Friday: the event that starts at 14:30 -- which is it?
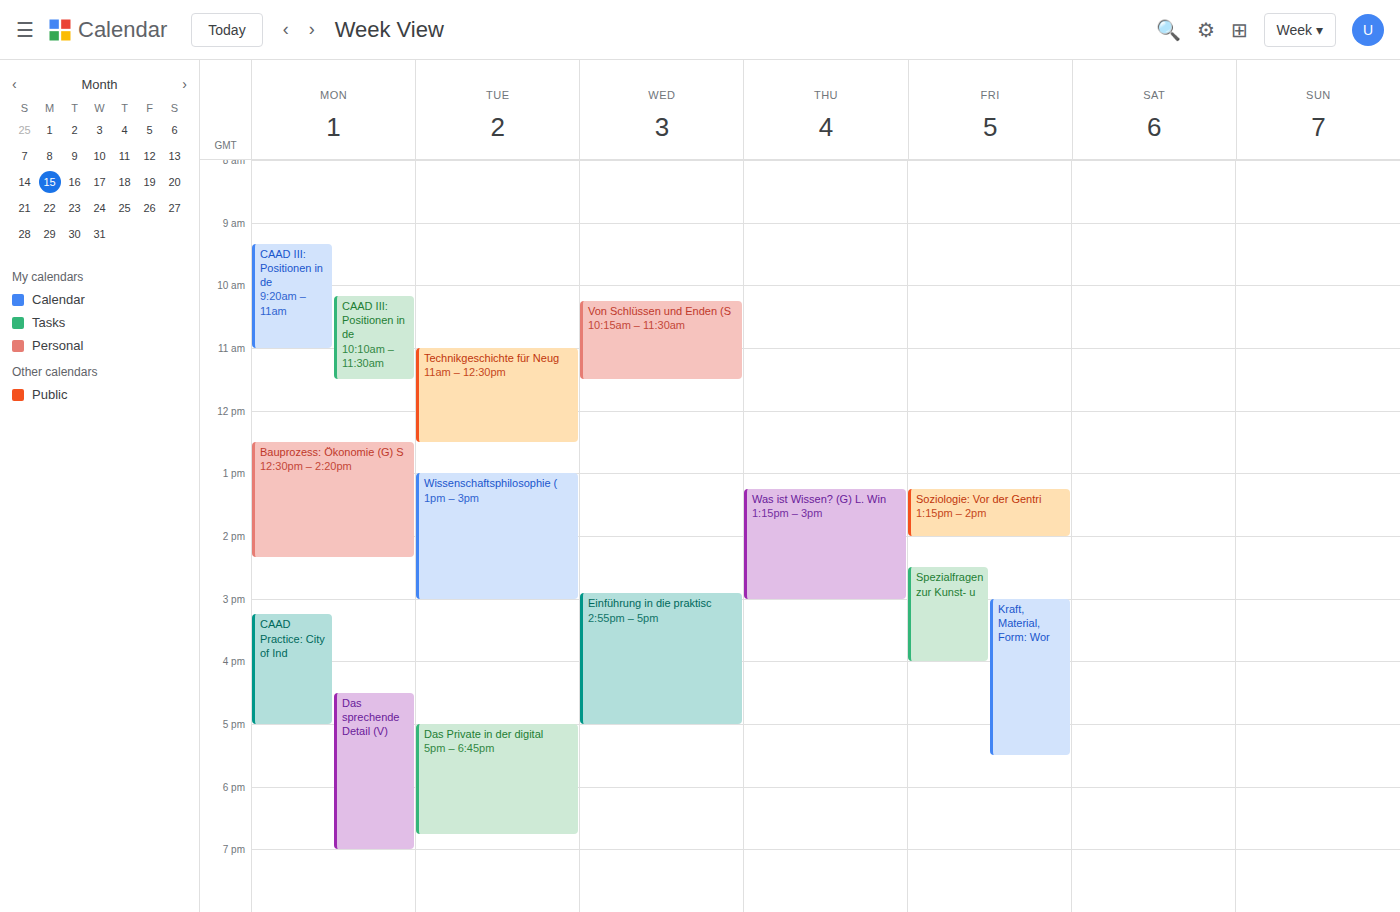
"Spezialfragen zur Kunst- u"